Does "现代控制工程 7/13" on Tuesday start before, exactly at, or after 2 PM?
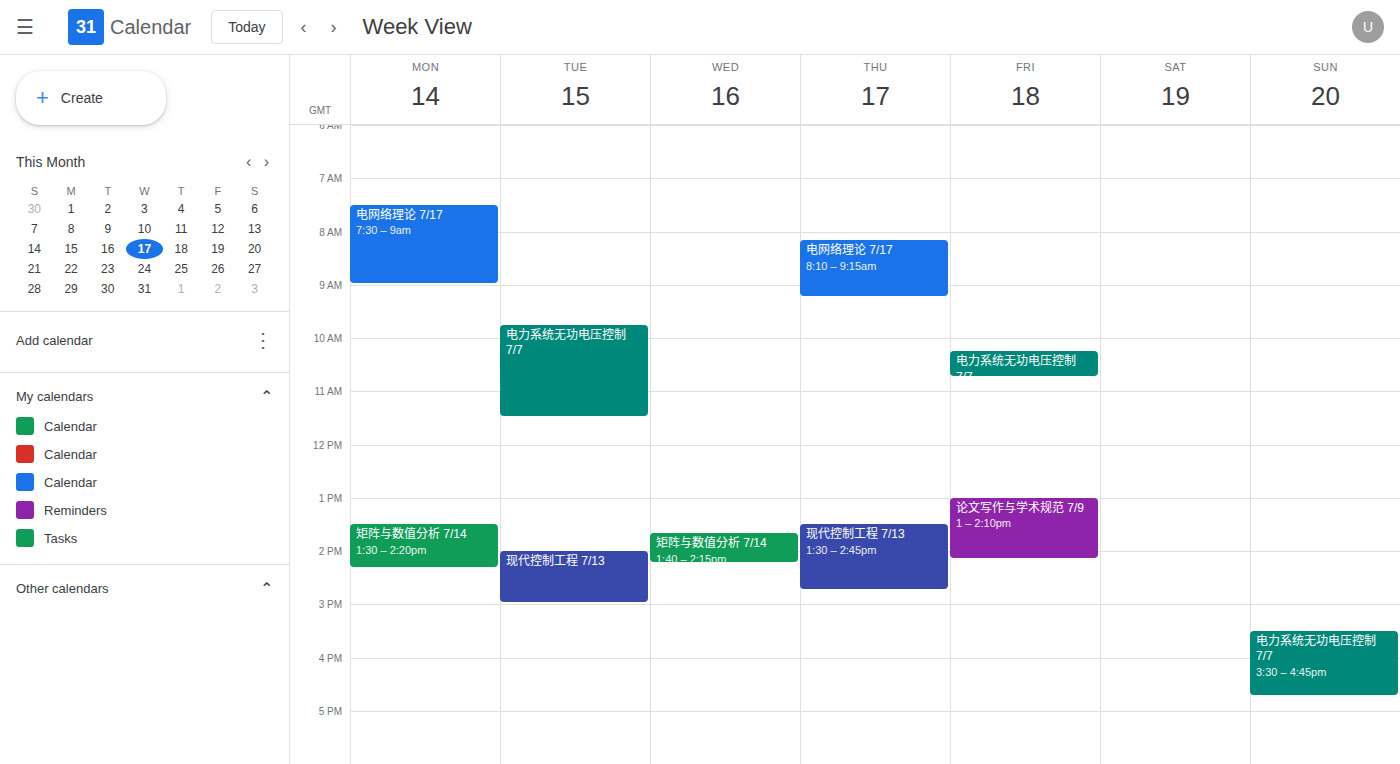
2:00 PM -- exactly at 2 PM, on the 2 PM line.